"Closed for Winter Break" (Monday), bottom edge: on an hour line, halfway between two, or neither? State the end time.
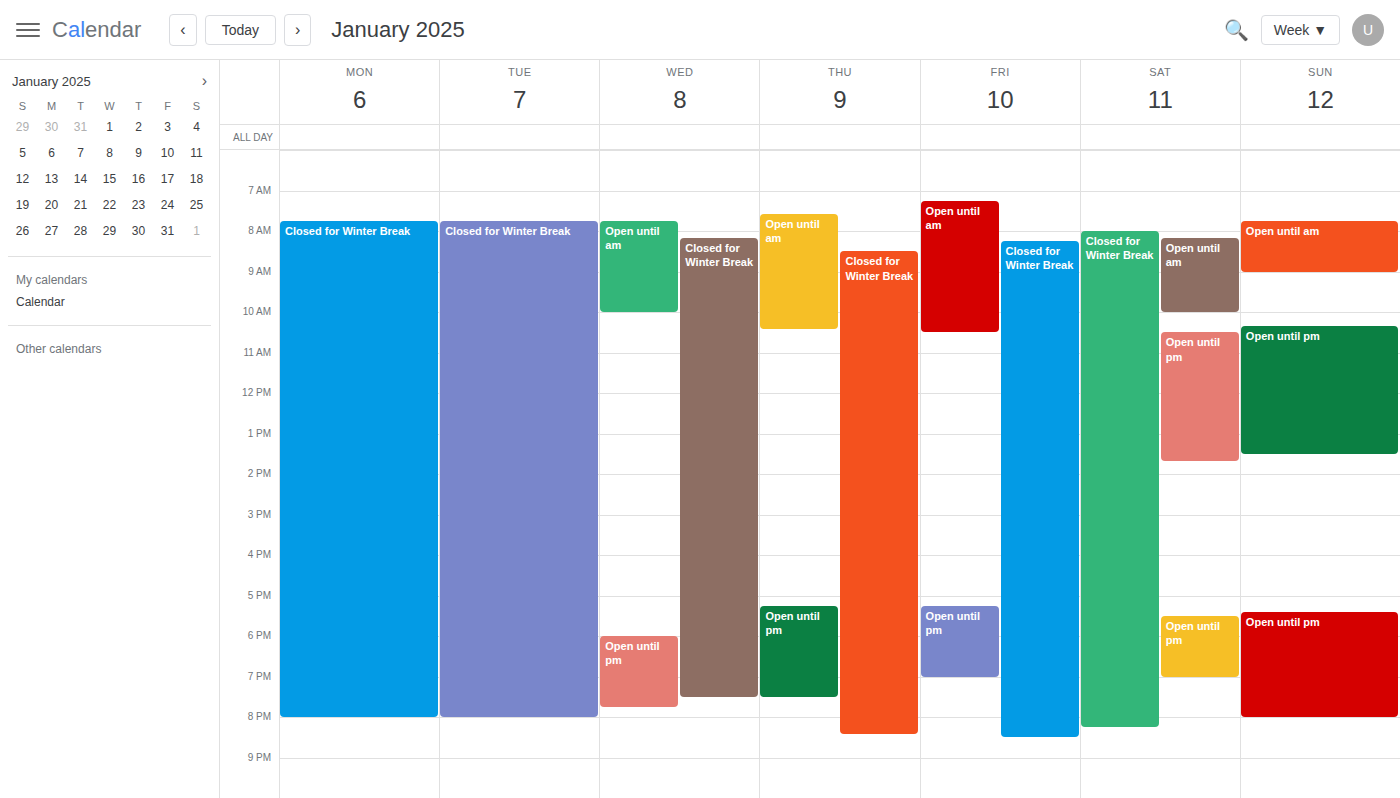
8:00 PM -- exactly on the 8 PM line.